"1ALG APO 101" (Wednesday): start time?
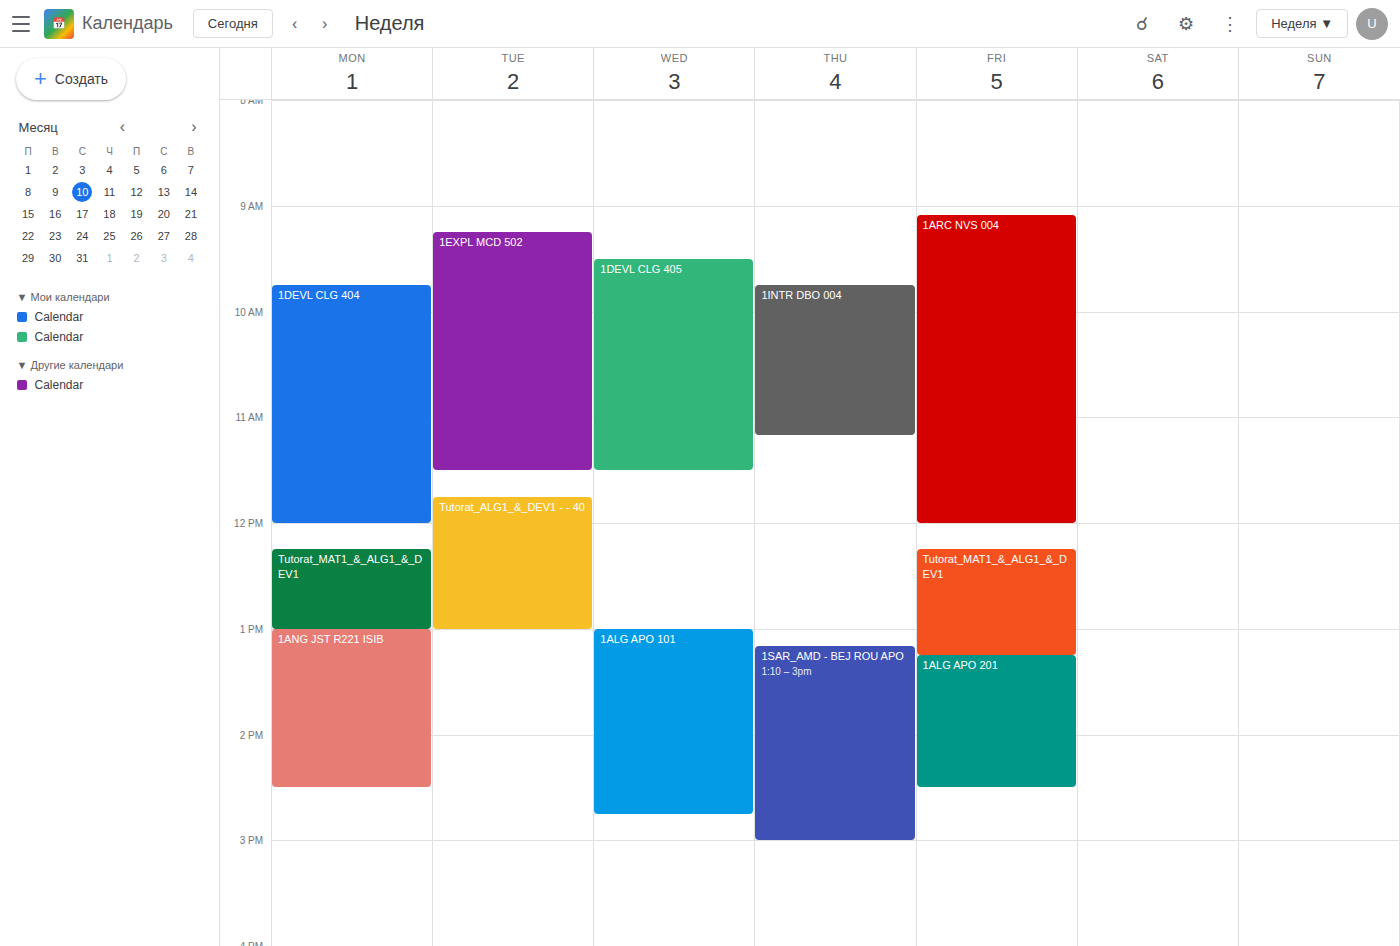
13:00